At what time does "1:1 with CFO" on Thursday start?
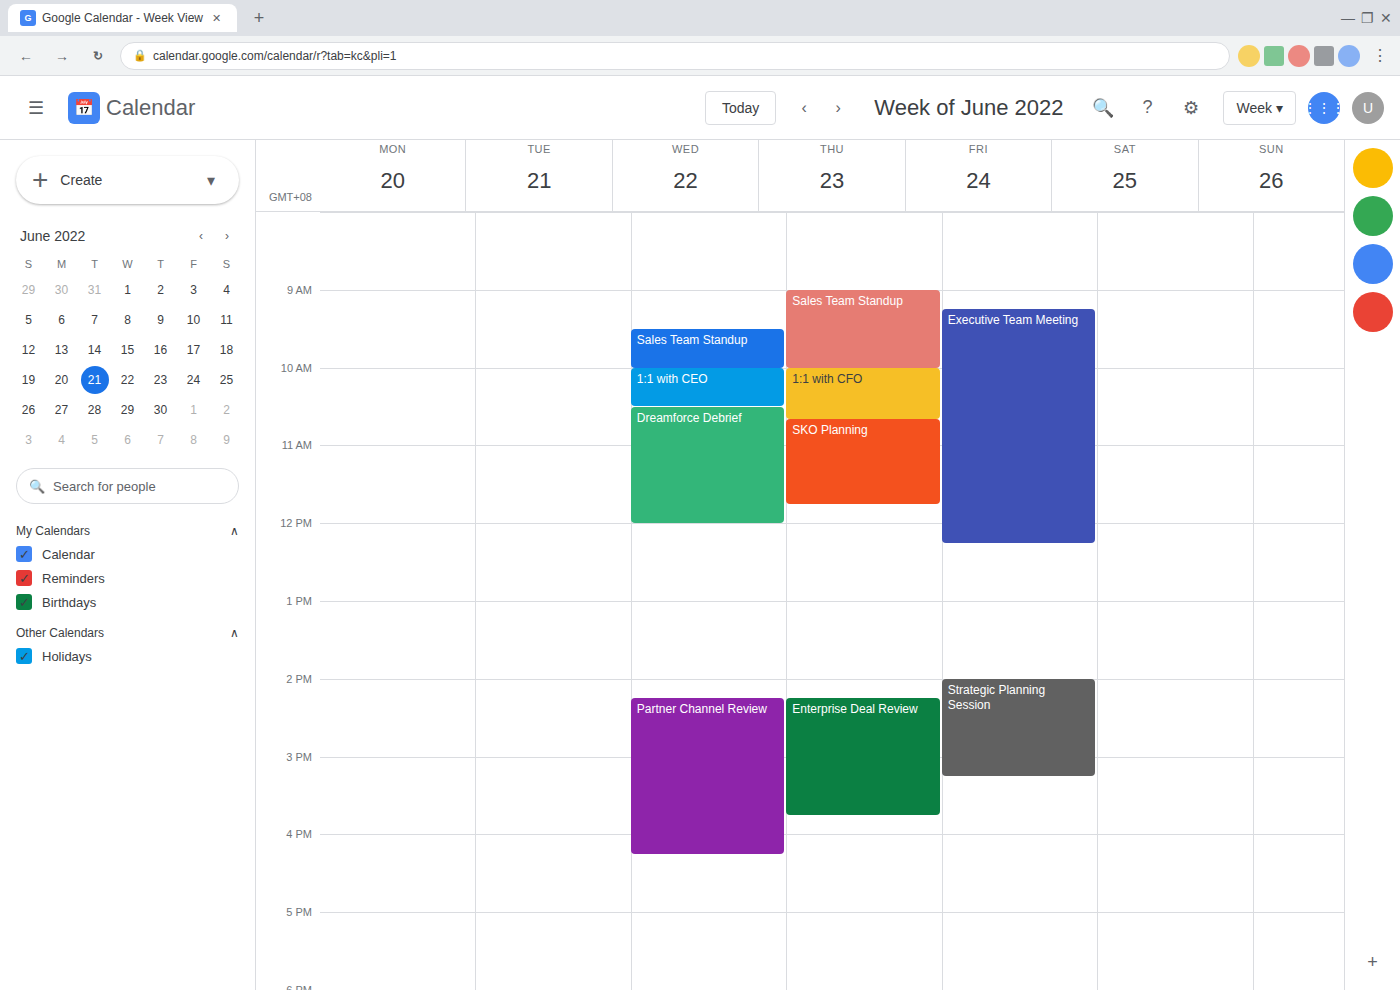
10:00 AM